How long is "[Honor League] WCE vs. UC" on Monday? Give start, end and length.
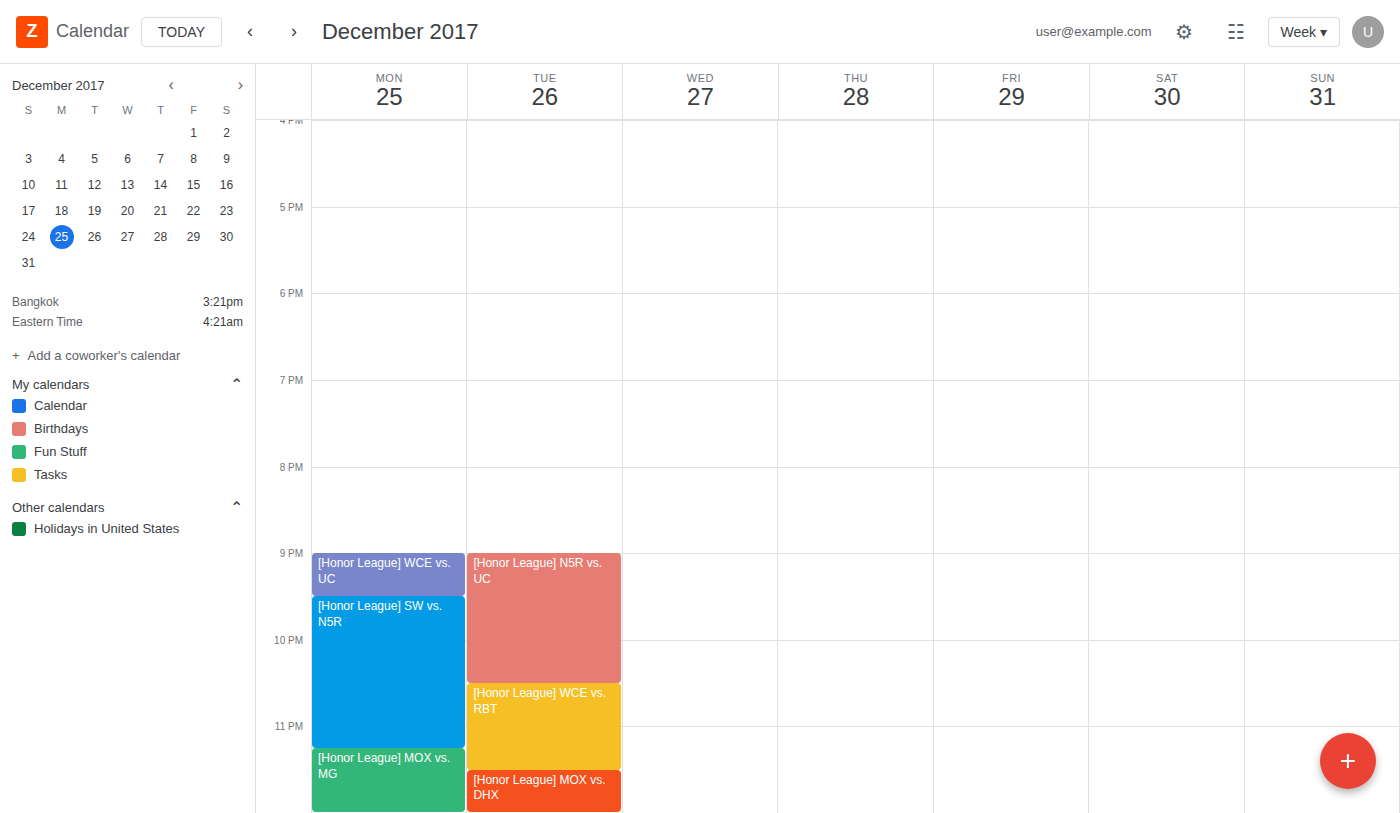
21:00 to 21:30, 30 minutes